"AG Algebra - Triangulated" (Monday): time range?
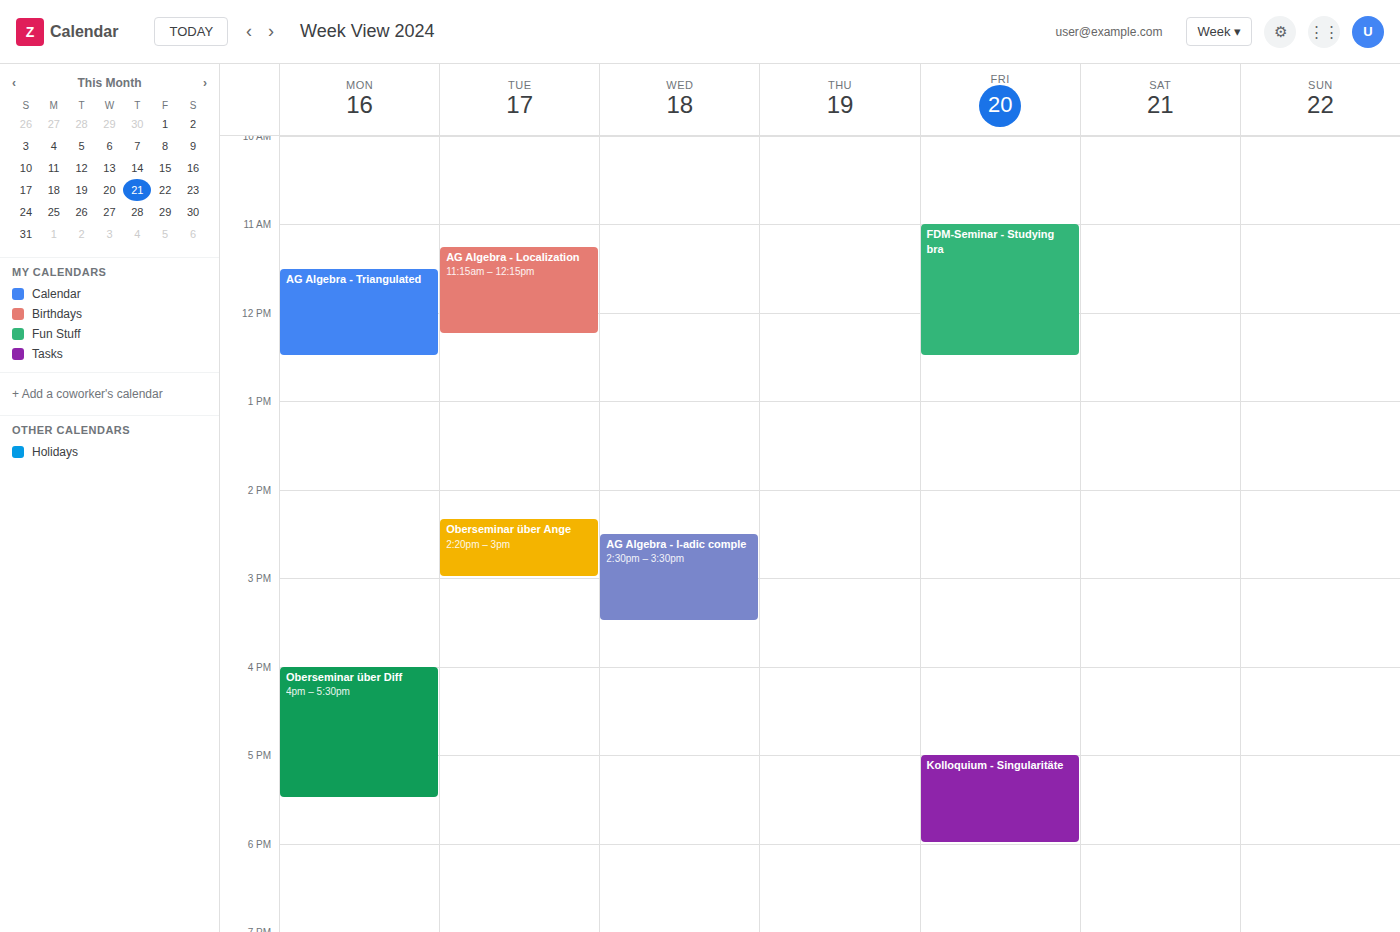
11:30 AM to 12:30 PM